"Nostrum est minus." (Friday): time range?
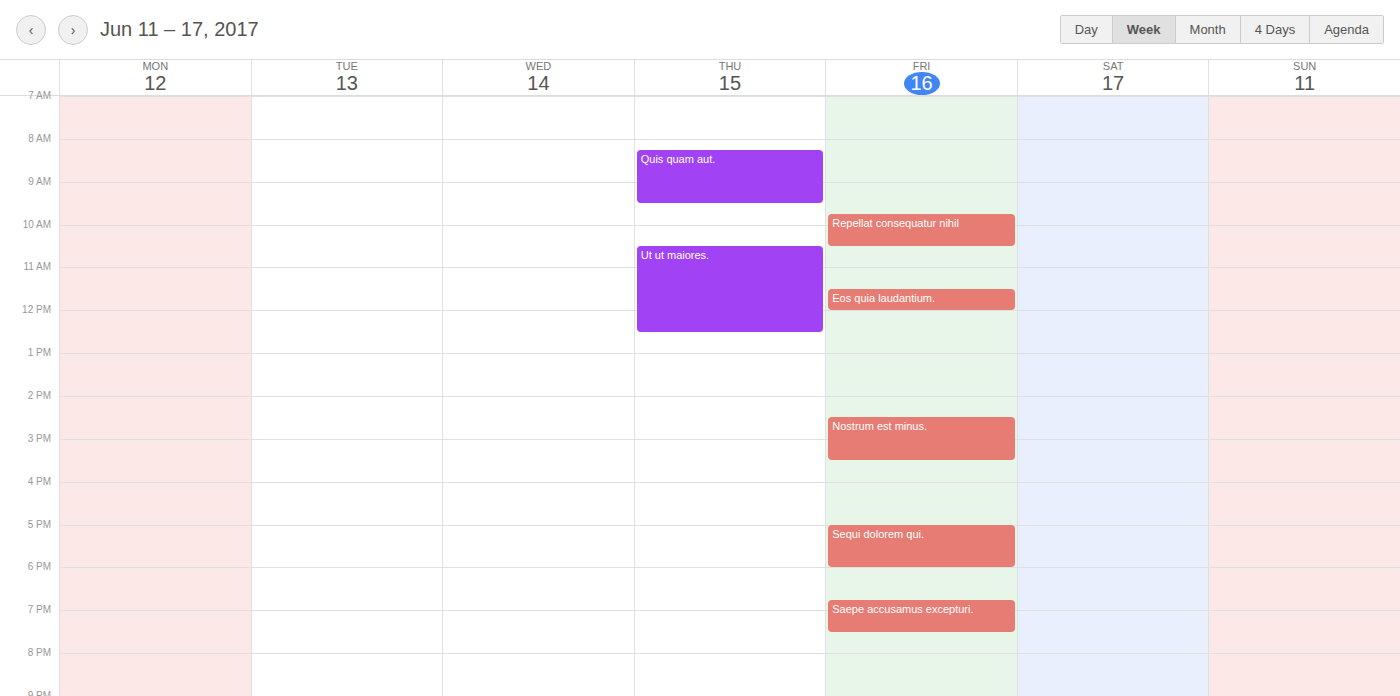
2:30 PM to 3:30 PM